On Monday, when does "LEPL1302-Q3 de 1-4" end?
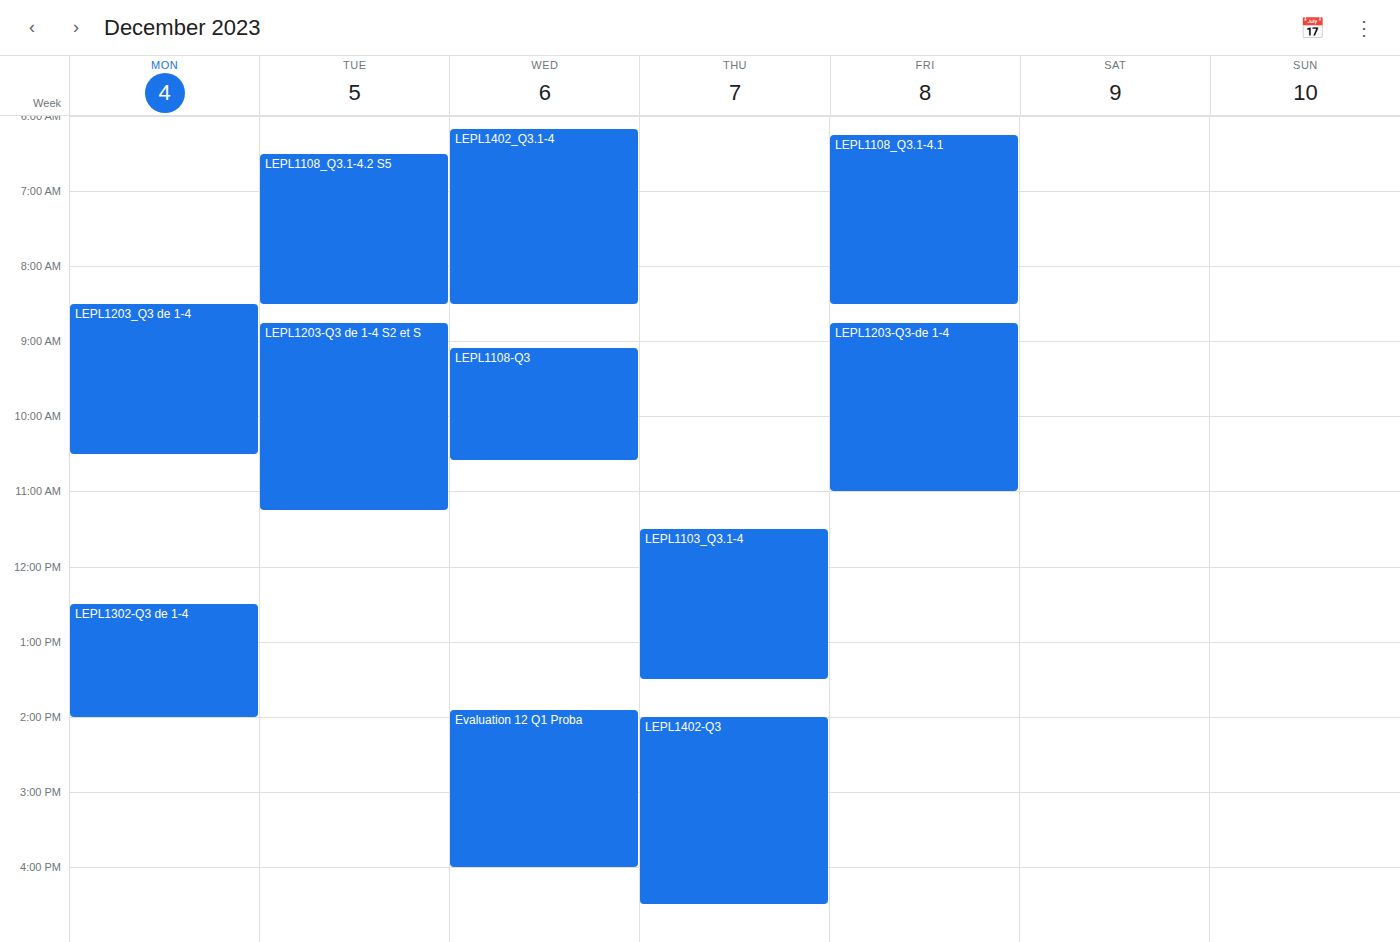
2:00 PM